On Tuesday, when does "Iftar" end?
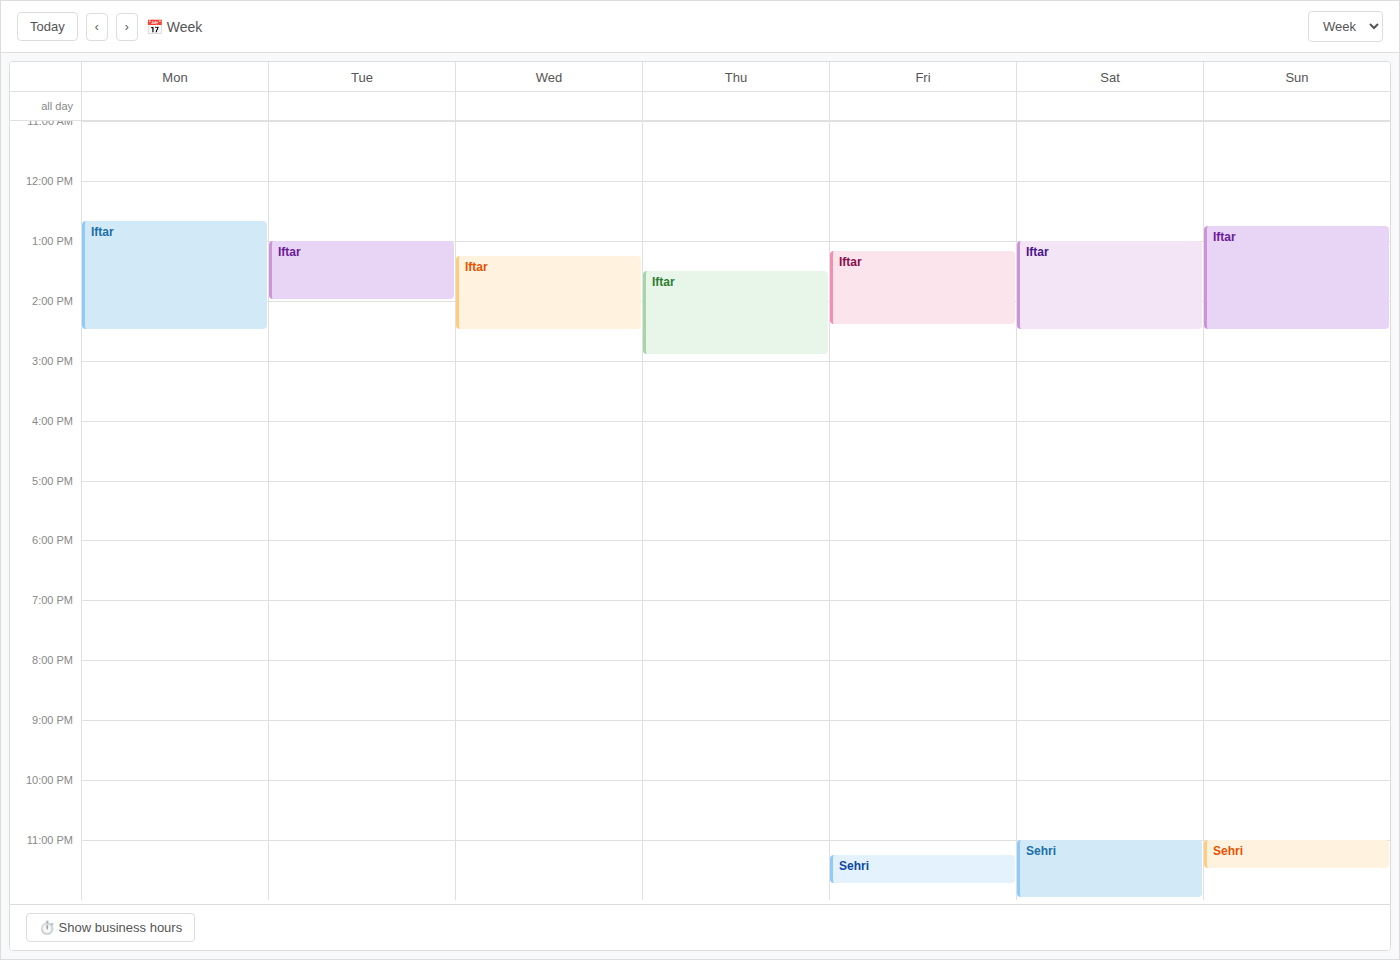
2:00 PM